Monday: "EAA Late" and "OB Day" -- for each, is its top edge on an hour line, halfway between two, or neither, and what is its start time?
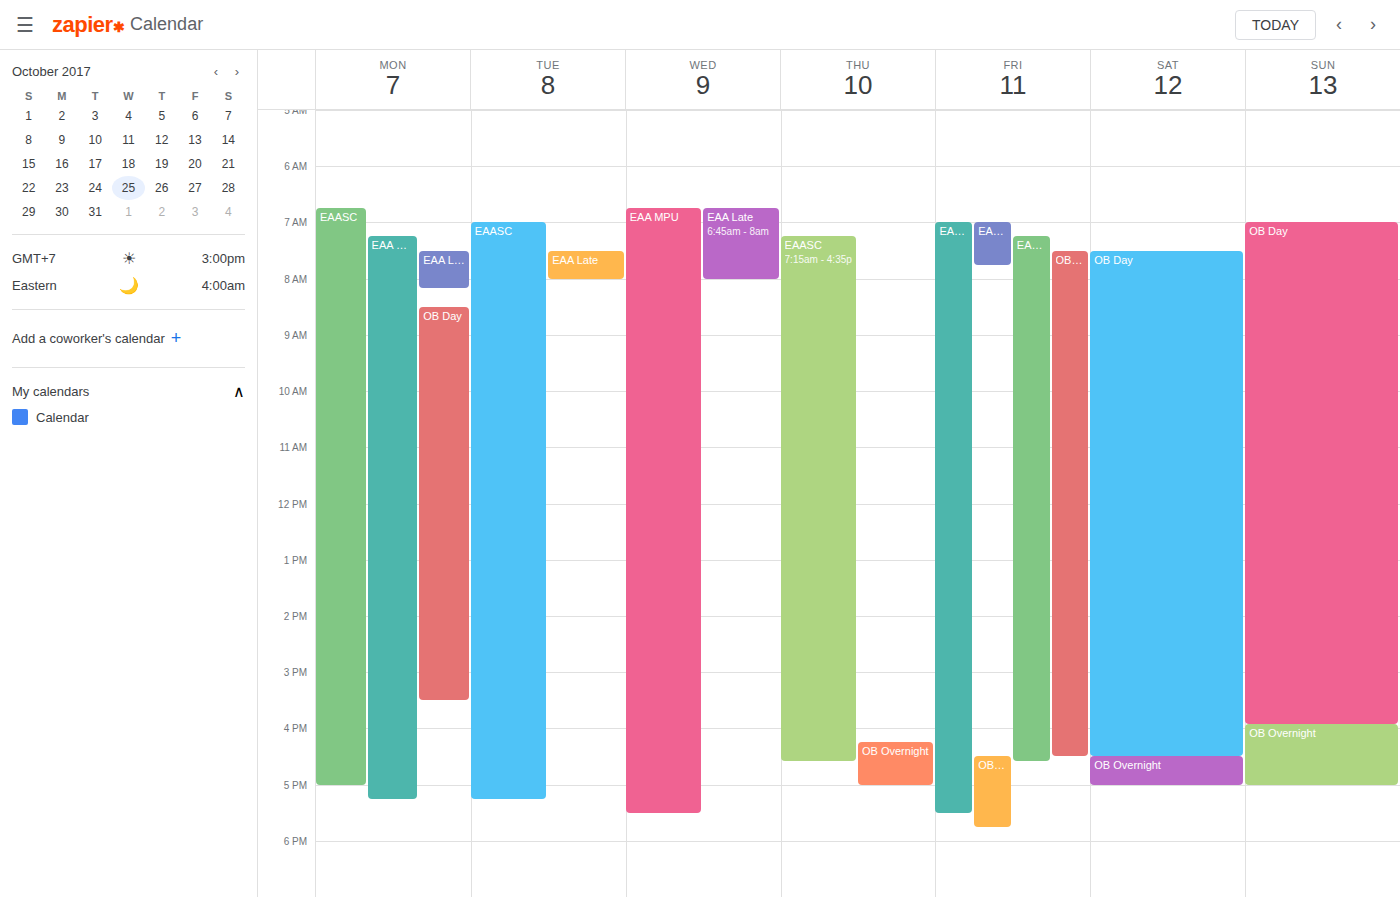
"EAA Late": 7:30 AM, halfway between the 7 AM and 8 AM lines. "OB Day": 8:30 AM, halfway between the 8 AM and 9 AM lines.